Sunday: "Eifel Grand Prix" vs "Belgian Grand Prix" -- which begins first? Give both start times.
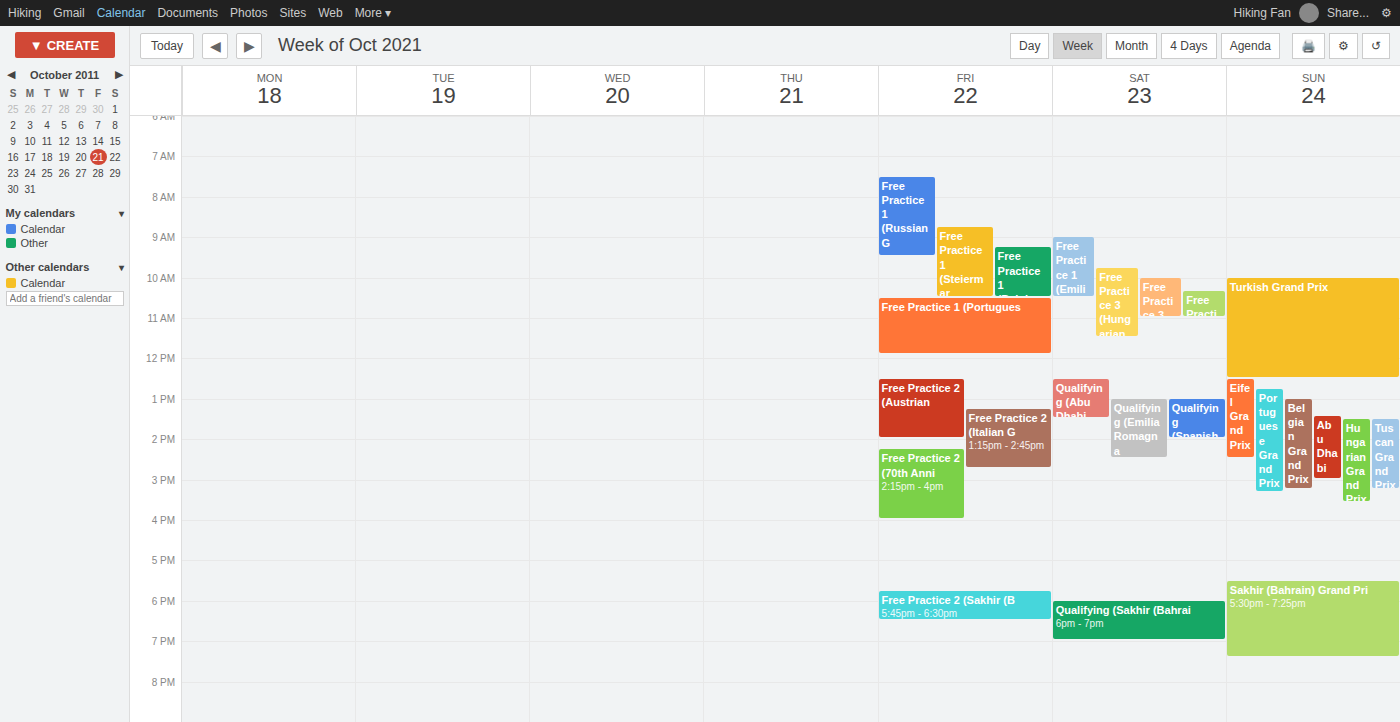
"Eifel Grand Prix" 12:30 PM; "Belgian Grand Prix" 1:00 PM.